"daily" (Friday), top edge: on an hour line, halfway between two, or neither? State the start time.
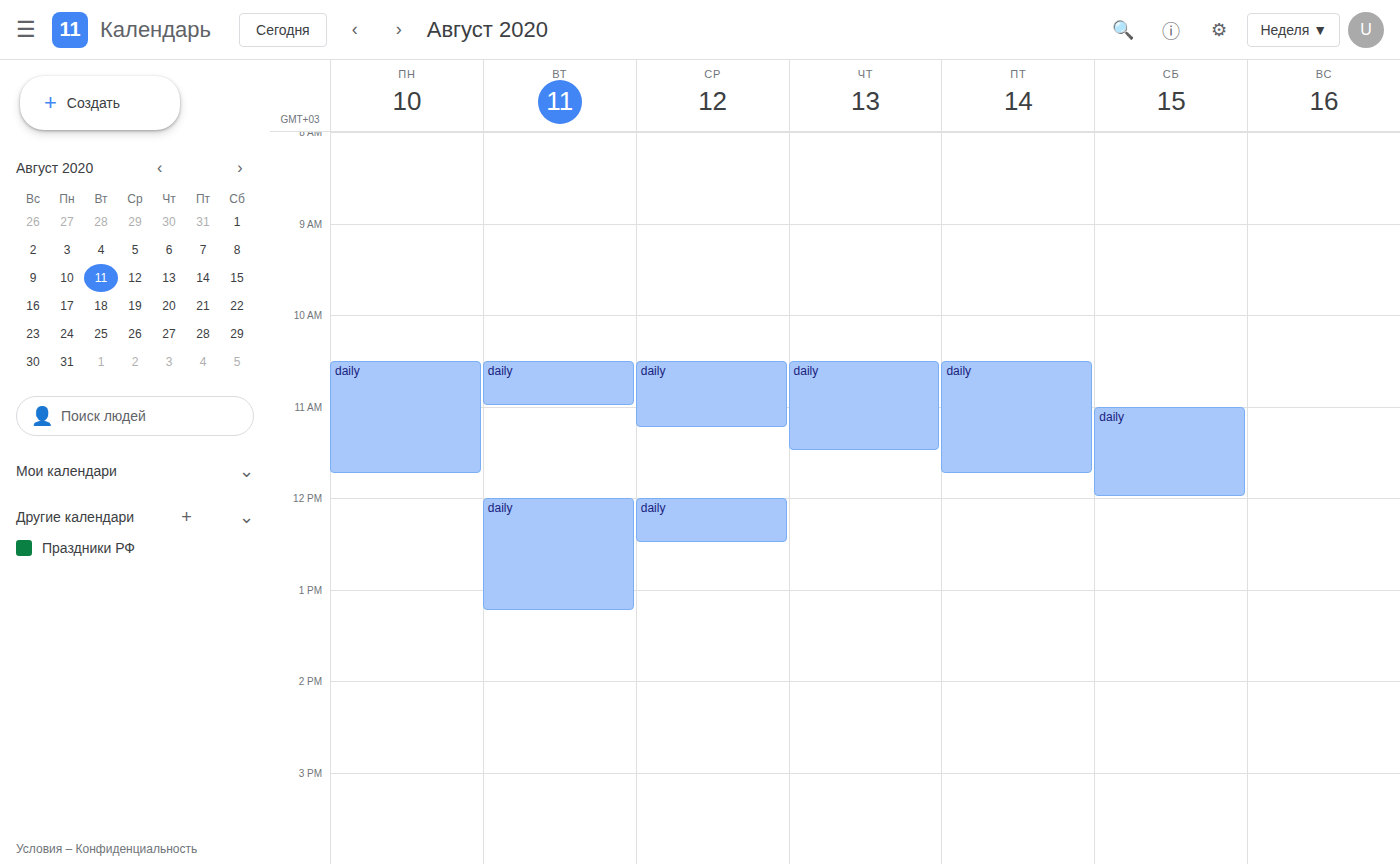
10:30 AM -- halfway between the 10 AM and 11 AM lines.